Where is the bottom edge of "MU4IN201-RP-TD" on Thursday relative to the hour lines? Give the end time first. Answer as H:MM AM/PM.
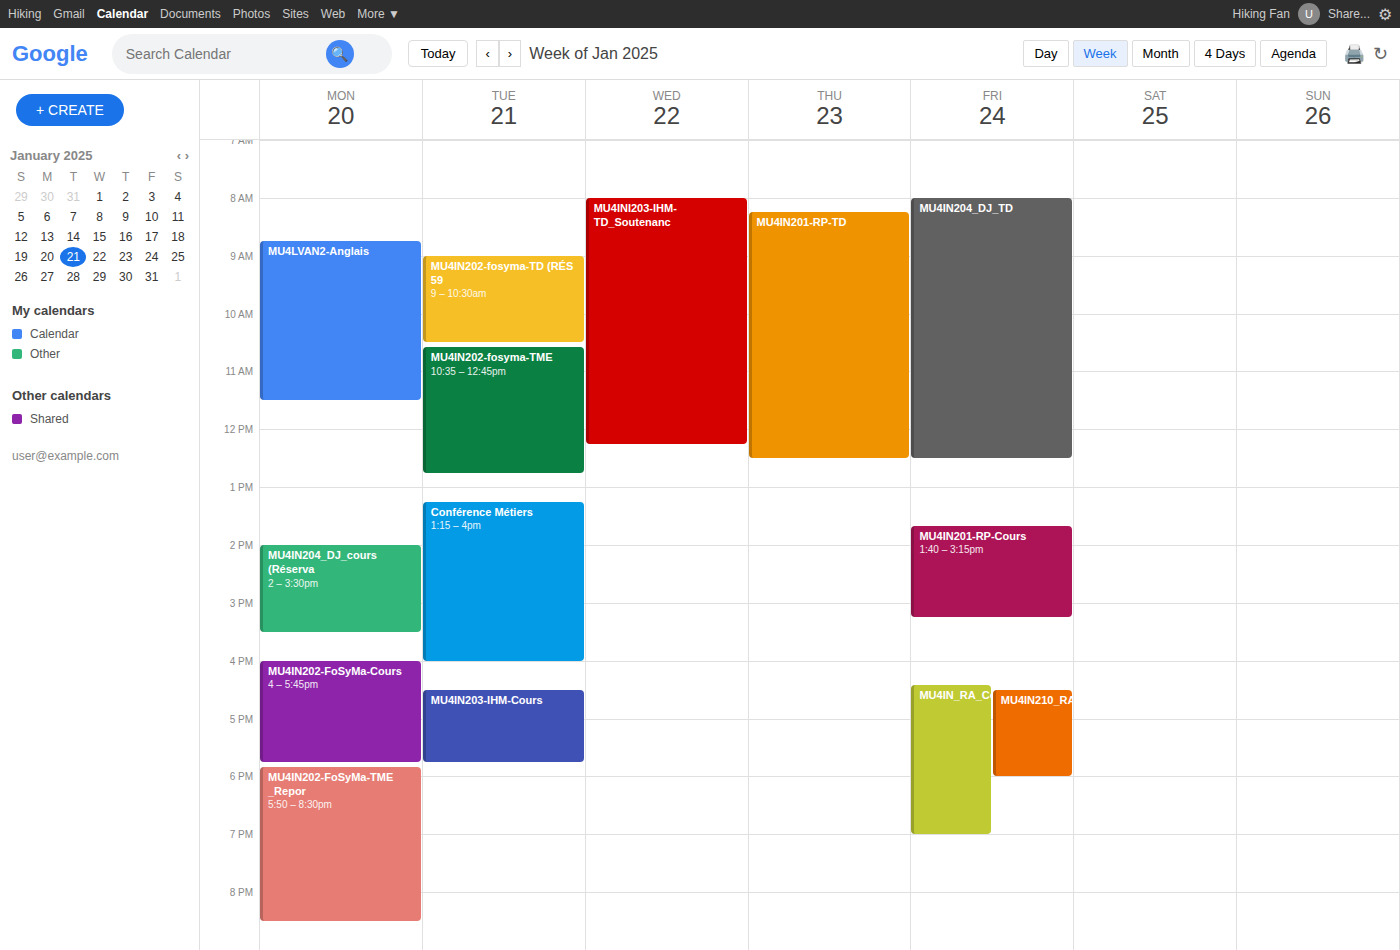
12:30 PM -- halfway between the 12 PM and 1 PM lines.